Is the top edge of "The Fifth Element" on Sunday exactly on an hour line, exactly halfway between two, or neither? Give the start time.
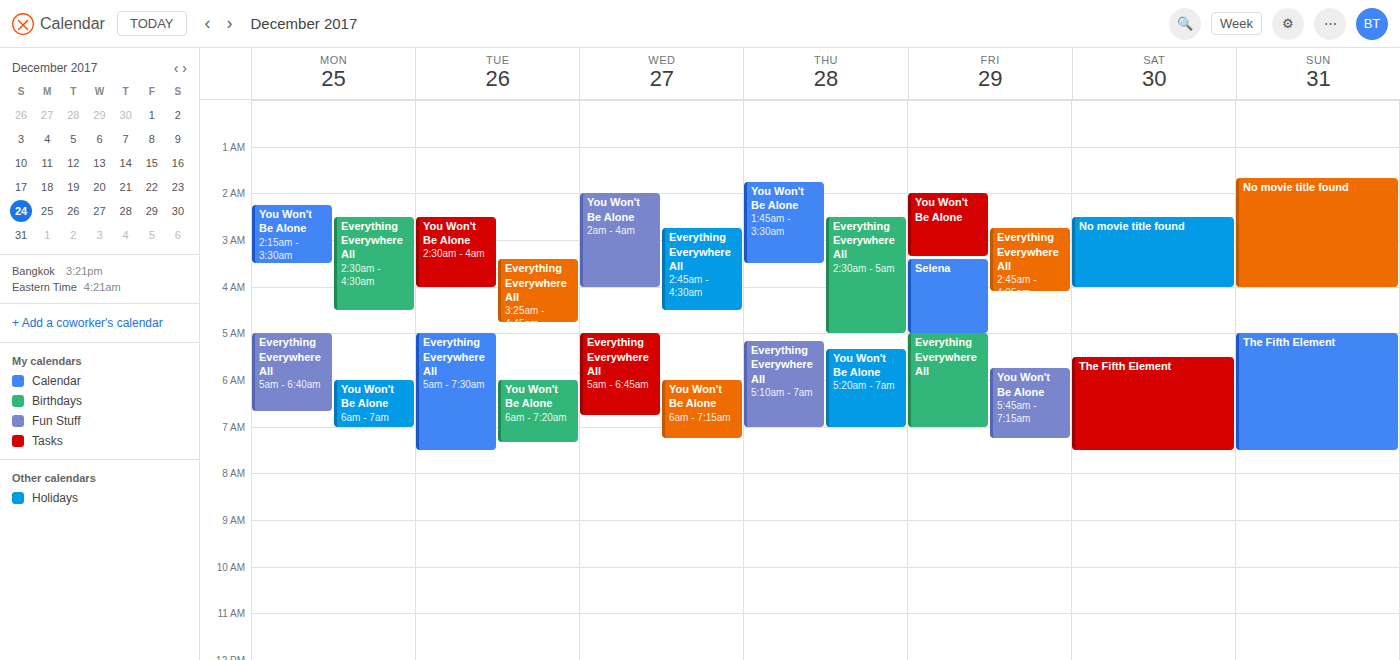
5:00 AM -- exactly on the 5 AM line.